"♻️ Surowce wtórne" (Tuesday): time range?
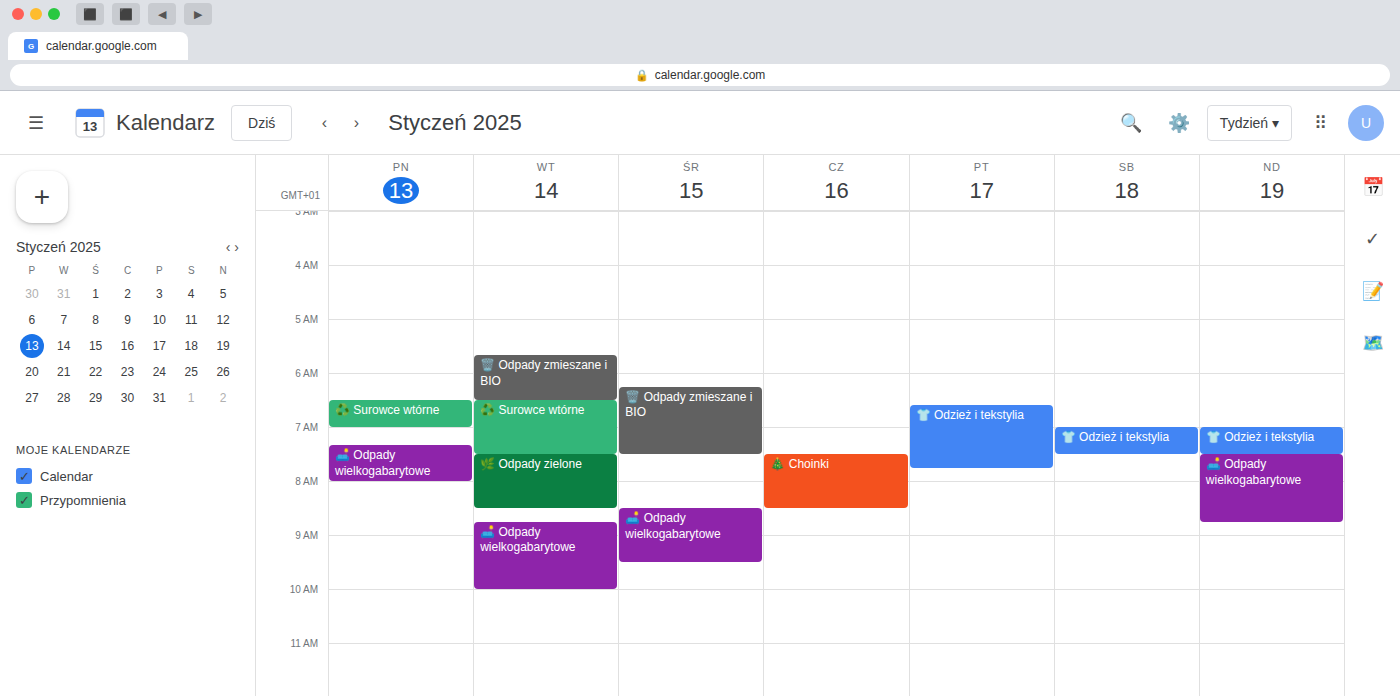
06:30 to 07:30